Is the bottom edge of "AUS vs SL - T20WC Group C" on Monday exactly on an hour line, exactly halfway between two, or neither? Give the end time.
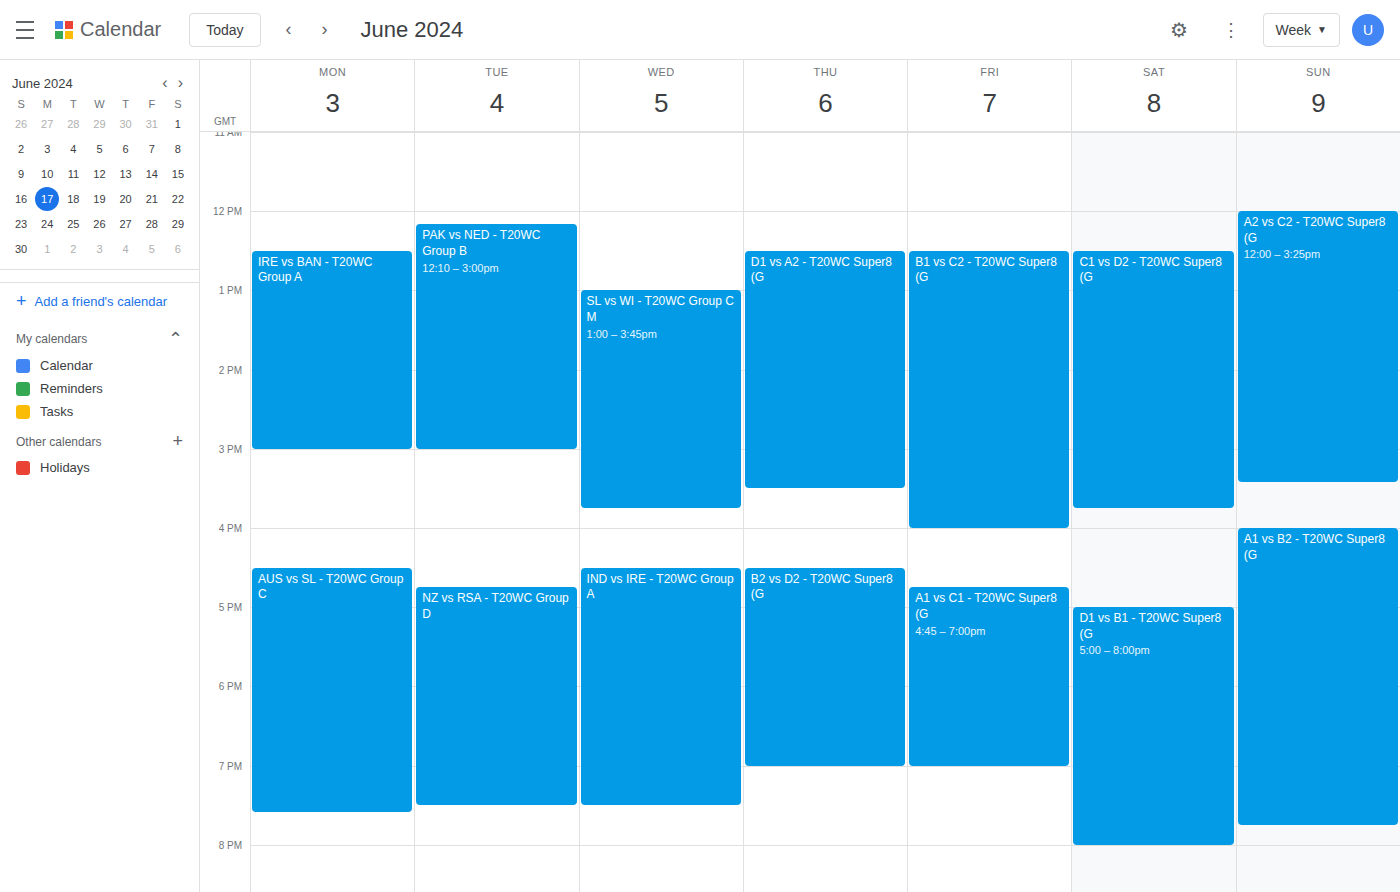
19:35 -- neither: 35 minutes below the 19:00 line and 25 minutes above the 20:00 line.